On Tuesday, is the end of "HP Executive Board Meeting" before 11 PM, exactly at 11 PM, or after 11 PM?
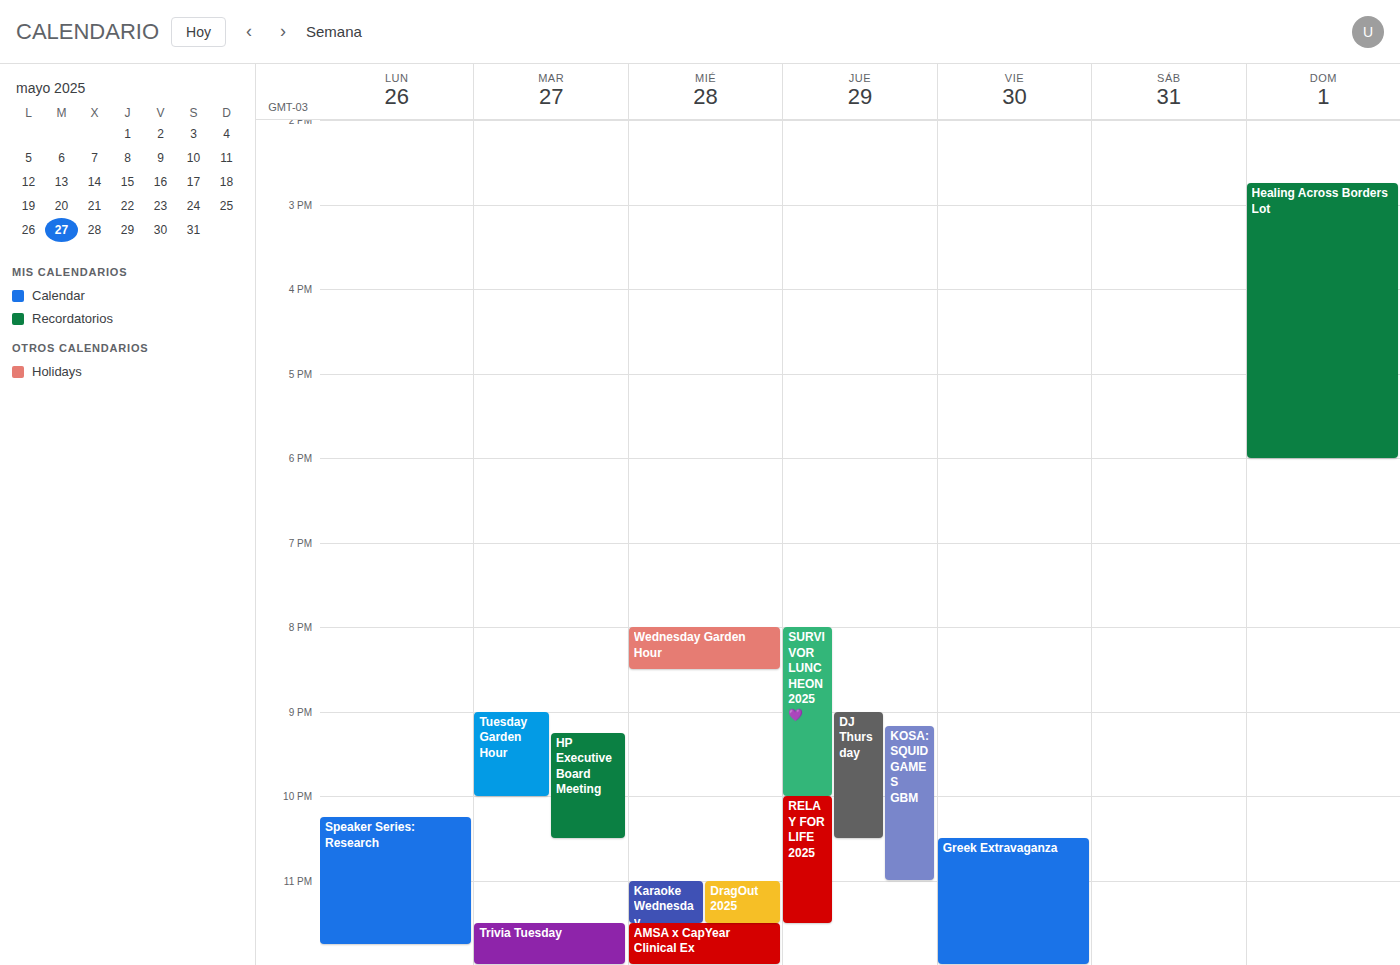
10:30 PM -- before 11 PM, 30 minutes above the 11 PM line.